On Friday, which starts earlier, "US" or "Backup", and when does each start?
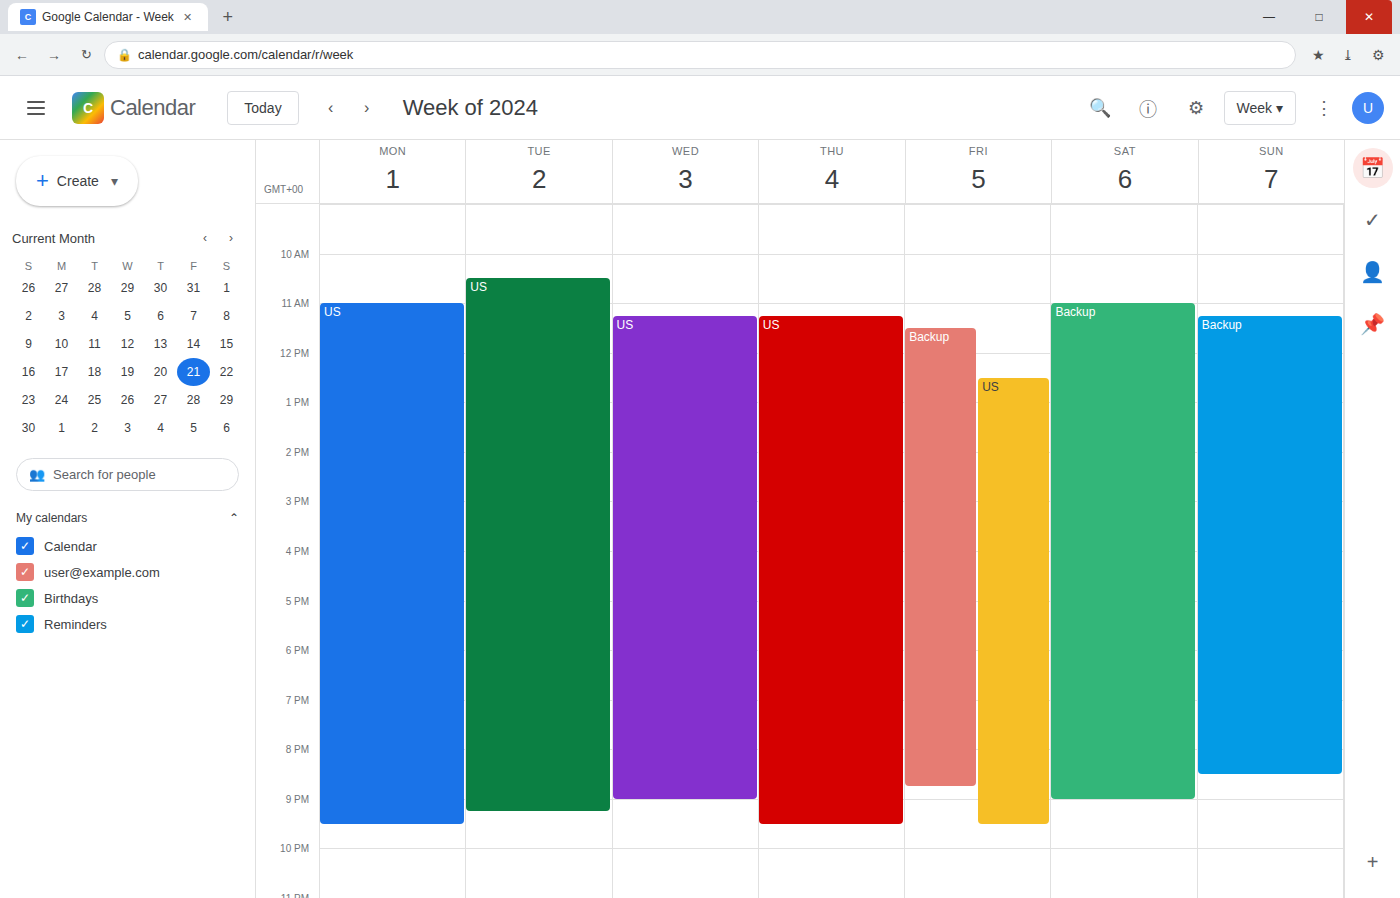
"Backup" 11:30; "US" 12:30.